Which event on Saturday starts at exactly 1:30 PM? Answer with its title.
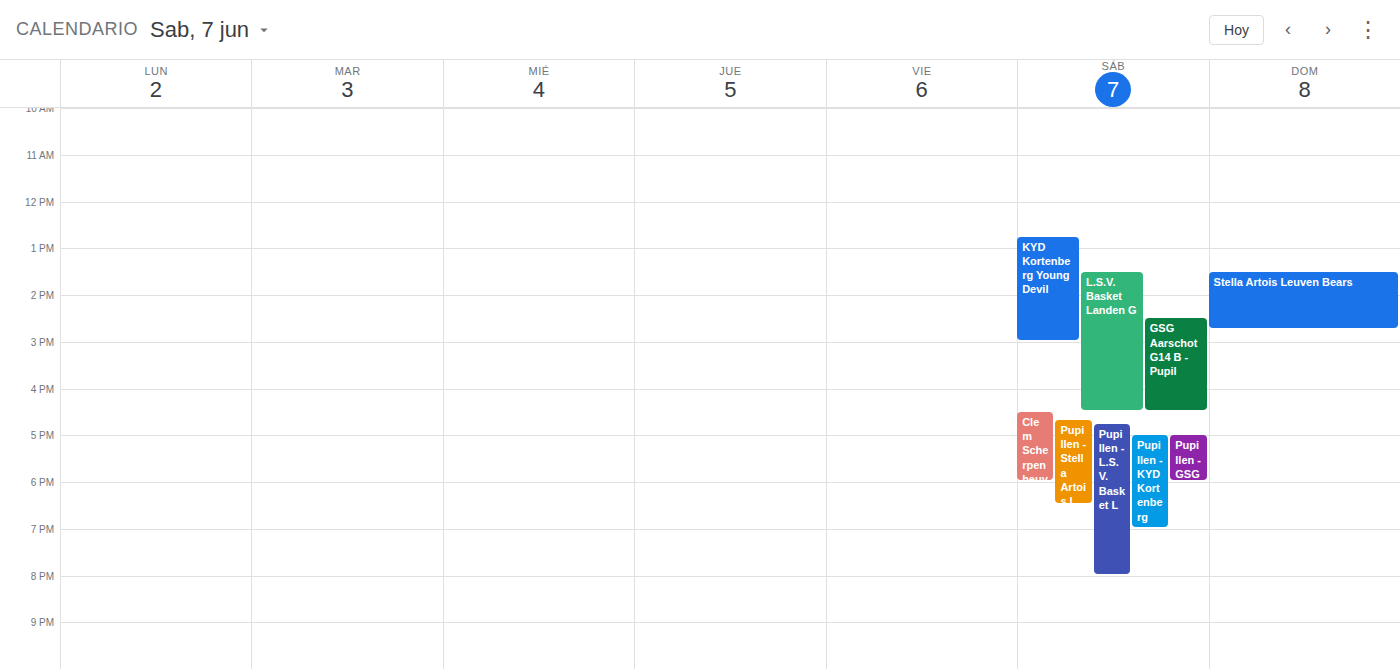
"L.S.V. Basket Landen G"